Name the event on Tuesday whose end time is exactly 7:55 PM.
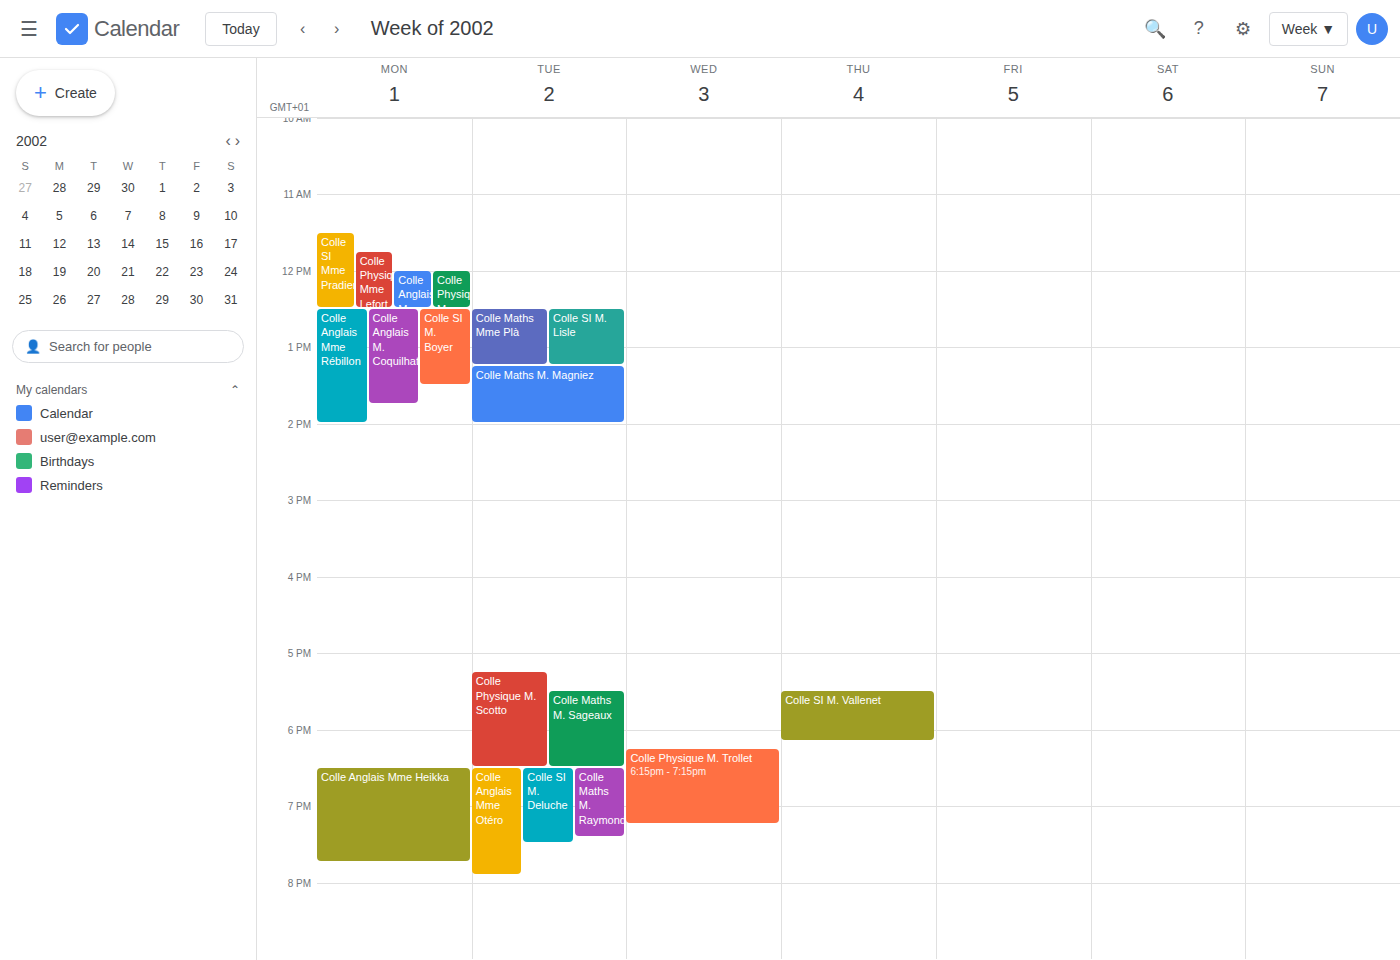
"Colle Anglais Mme Otéro"